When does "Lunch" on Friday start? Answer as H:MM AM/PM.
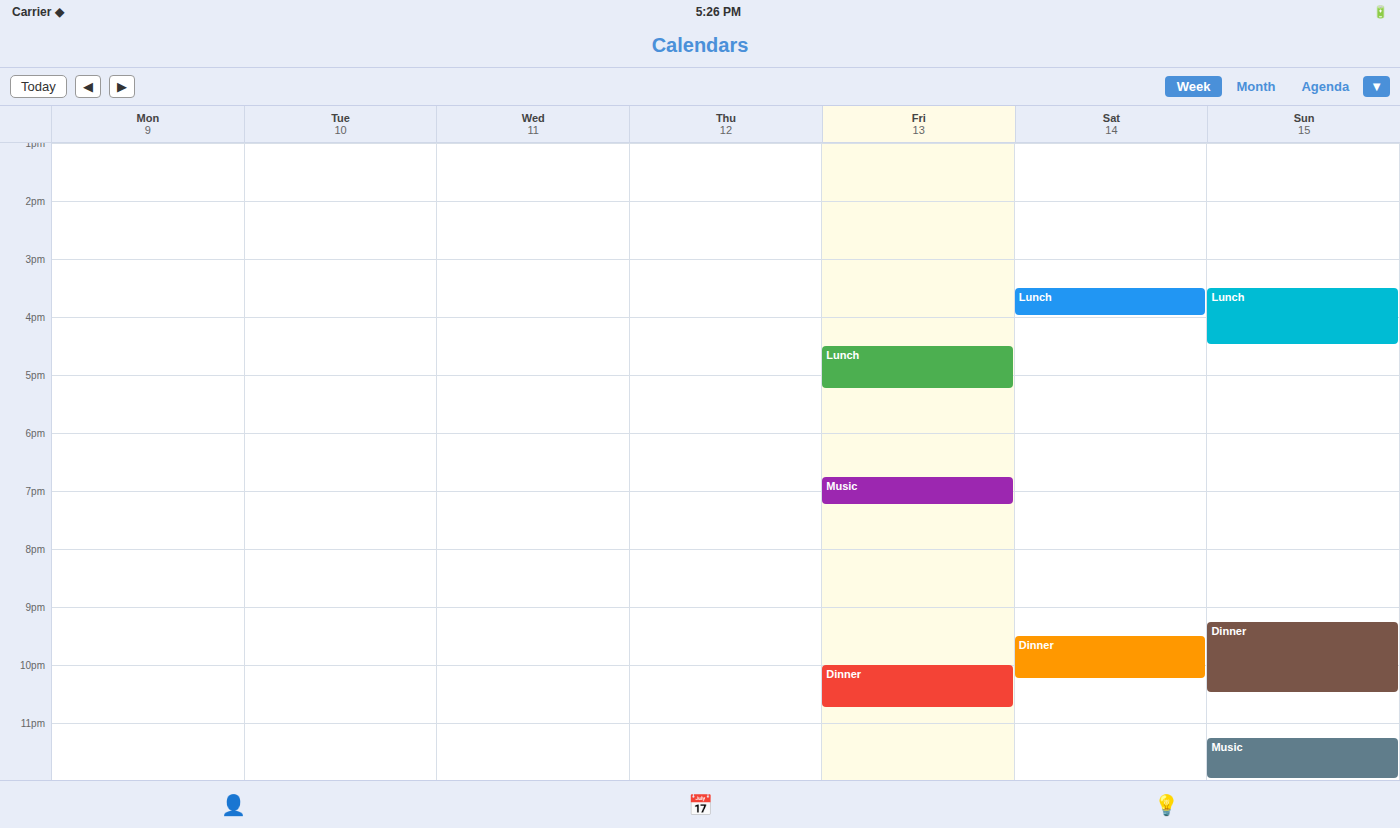
4:30 PM